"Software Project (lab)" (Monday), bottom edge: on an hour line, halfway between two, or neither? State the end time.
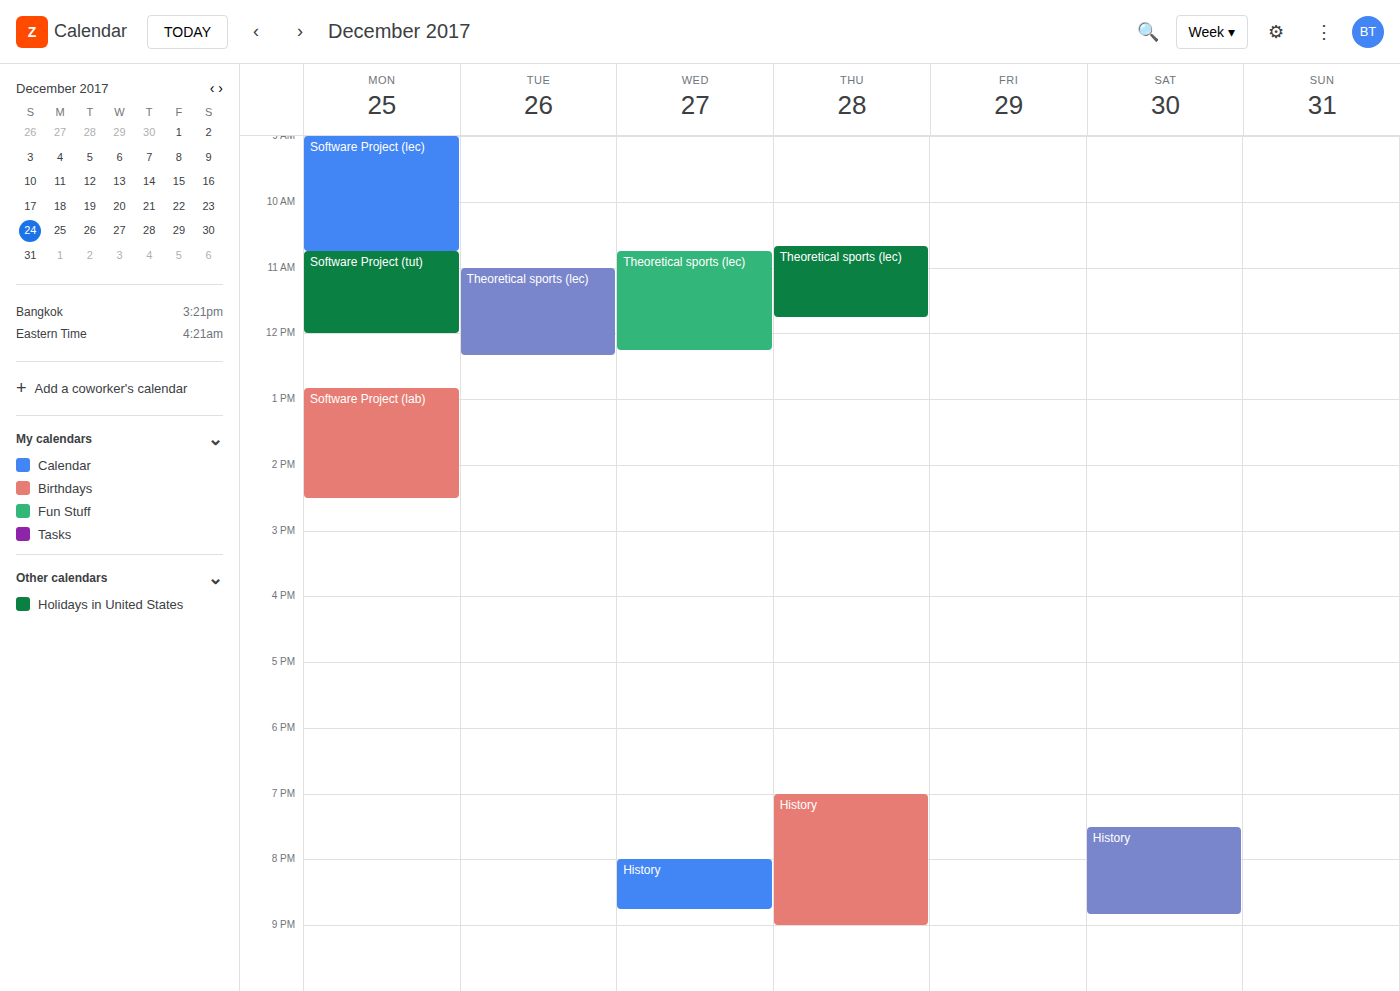
14:30 -- halfway between the 14:00 and 15:00 lines.